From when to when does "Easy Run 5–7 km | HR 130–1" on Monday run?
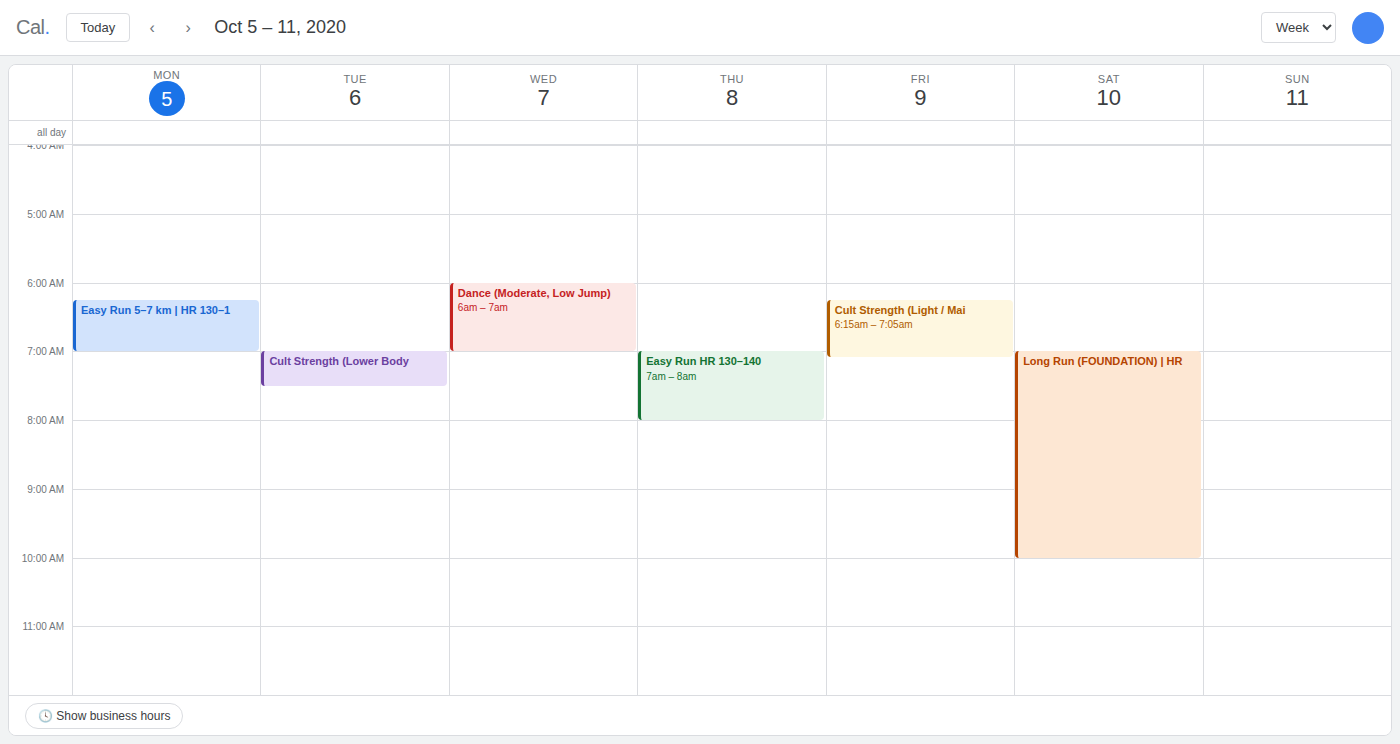
6:15 AM to 7:00 AM